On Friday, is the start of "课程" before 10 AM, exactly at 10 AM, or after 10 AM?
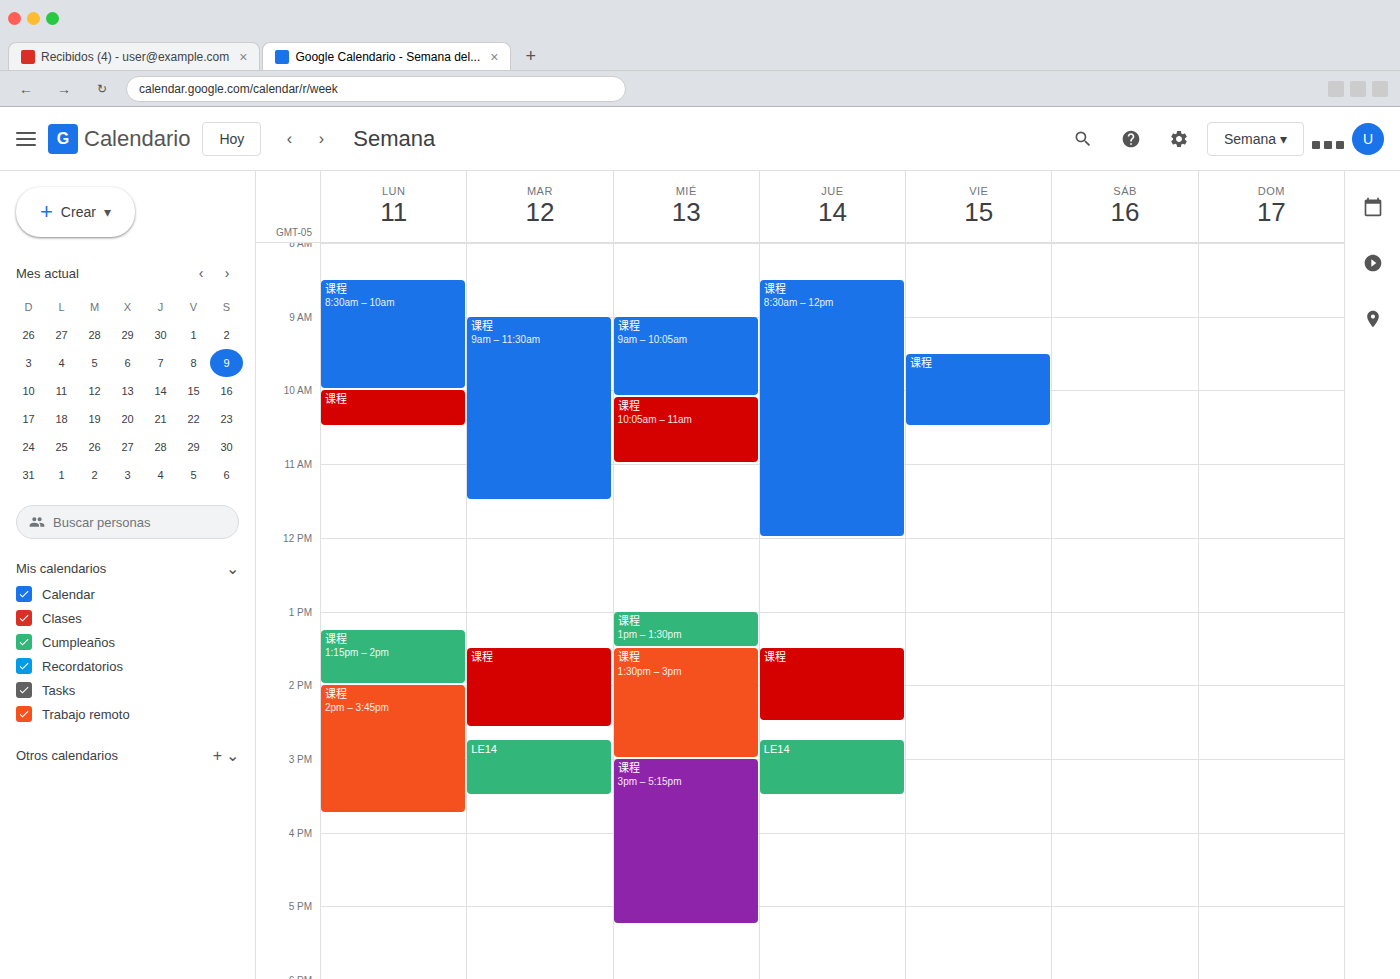
9:30 AM -- before 10 AM, 30 minutes above the 10 AM line.